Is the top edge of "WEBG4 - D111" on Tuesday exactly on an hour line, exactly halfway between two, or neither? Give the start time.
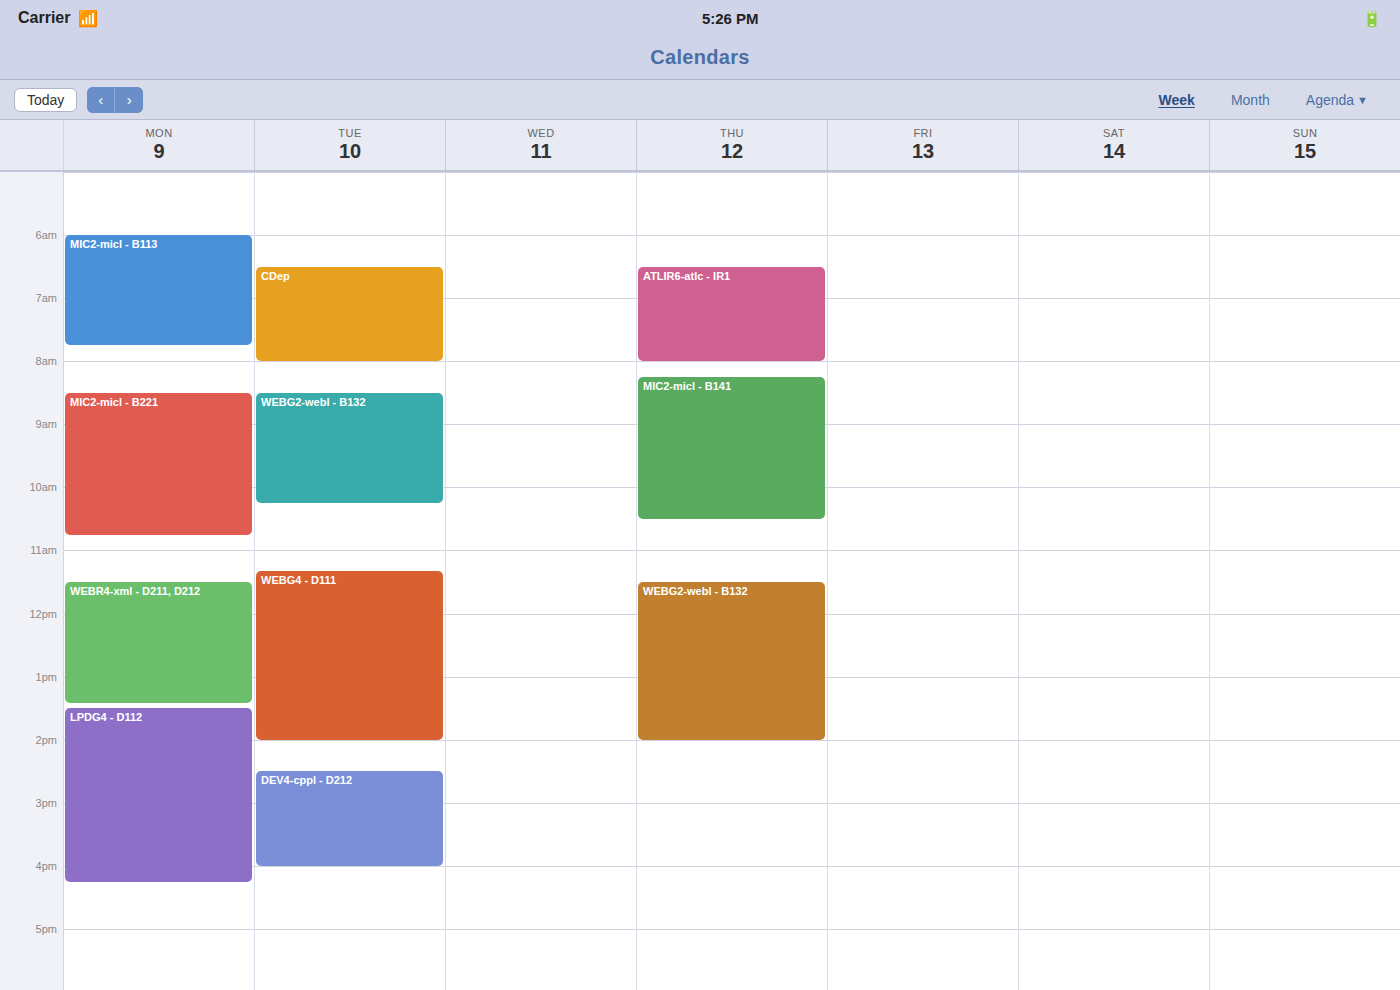
11:20 AM -- neither: 20 minutes below the 11 AM line and 40 minutes above the 12 PM line.